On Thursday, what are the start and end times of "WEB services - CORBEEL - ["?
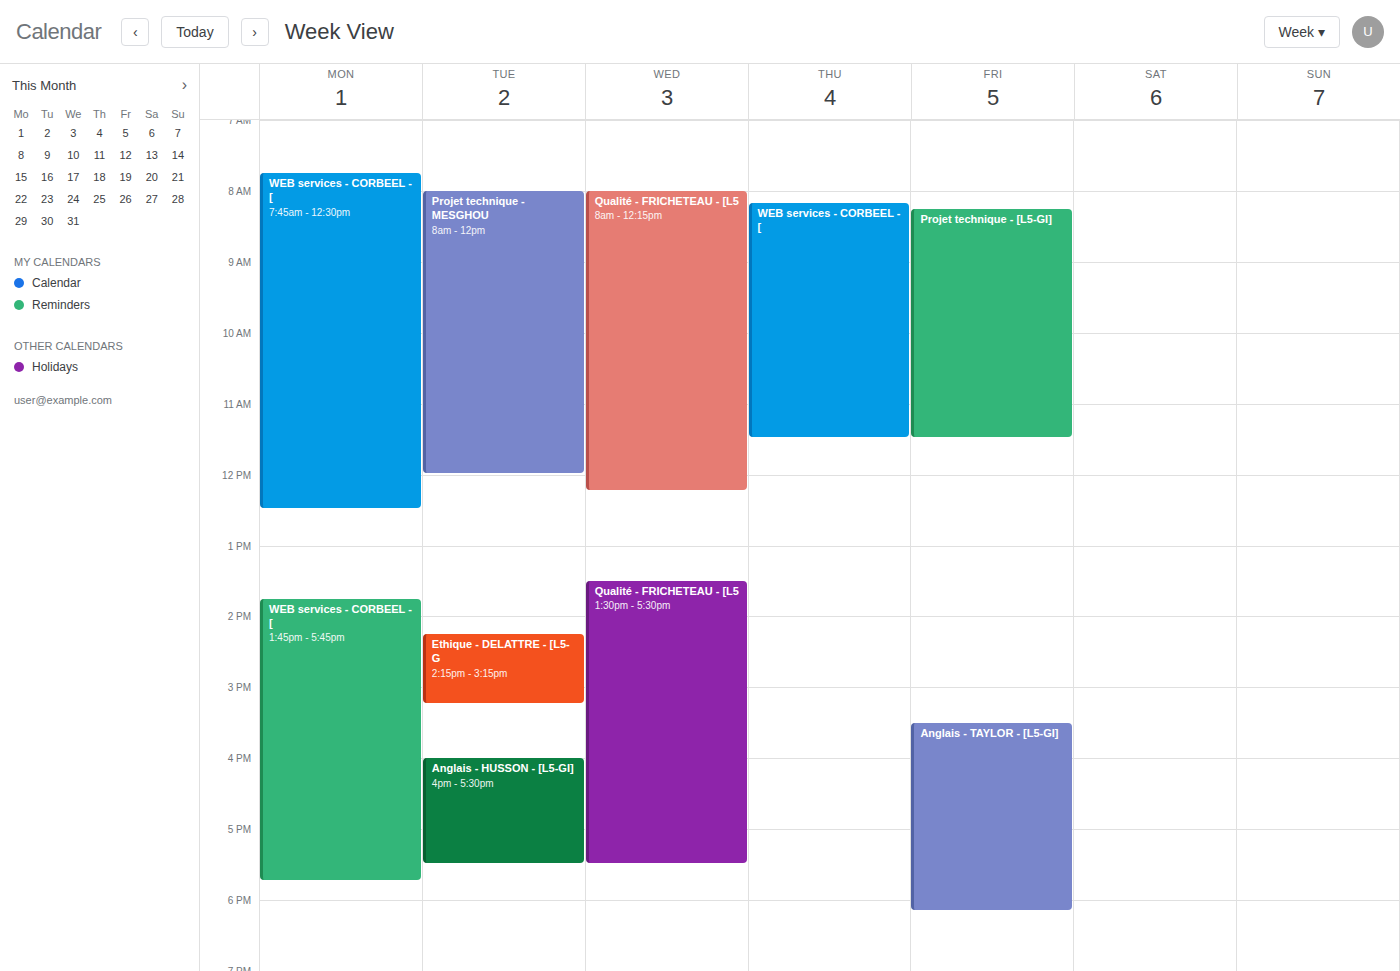
8:10 AM to 11:30 AM